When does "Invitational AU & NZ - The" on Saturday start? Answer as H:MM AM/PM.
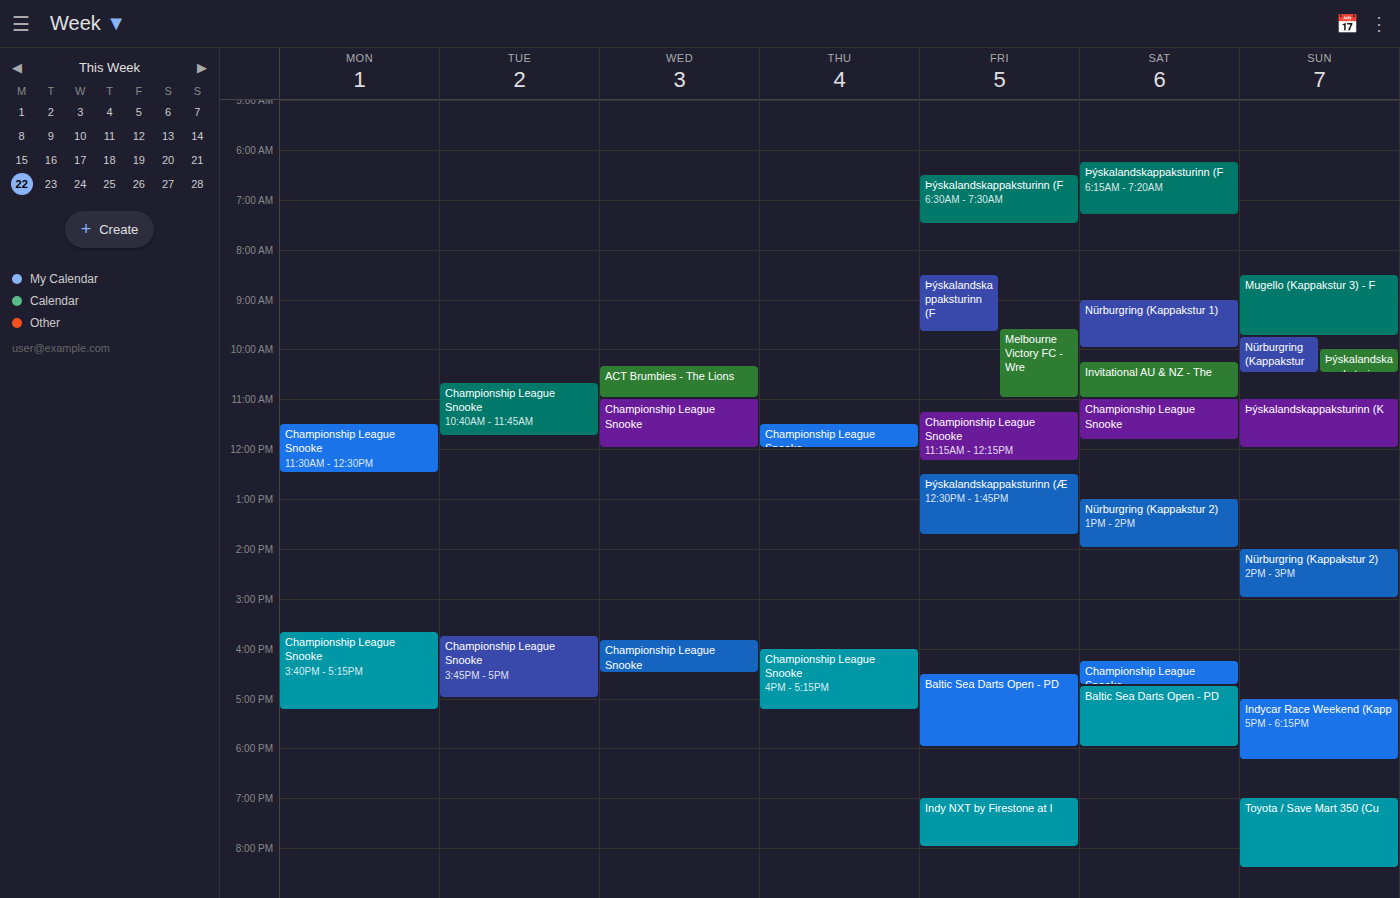
10:15 AM